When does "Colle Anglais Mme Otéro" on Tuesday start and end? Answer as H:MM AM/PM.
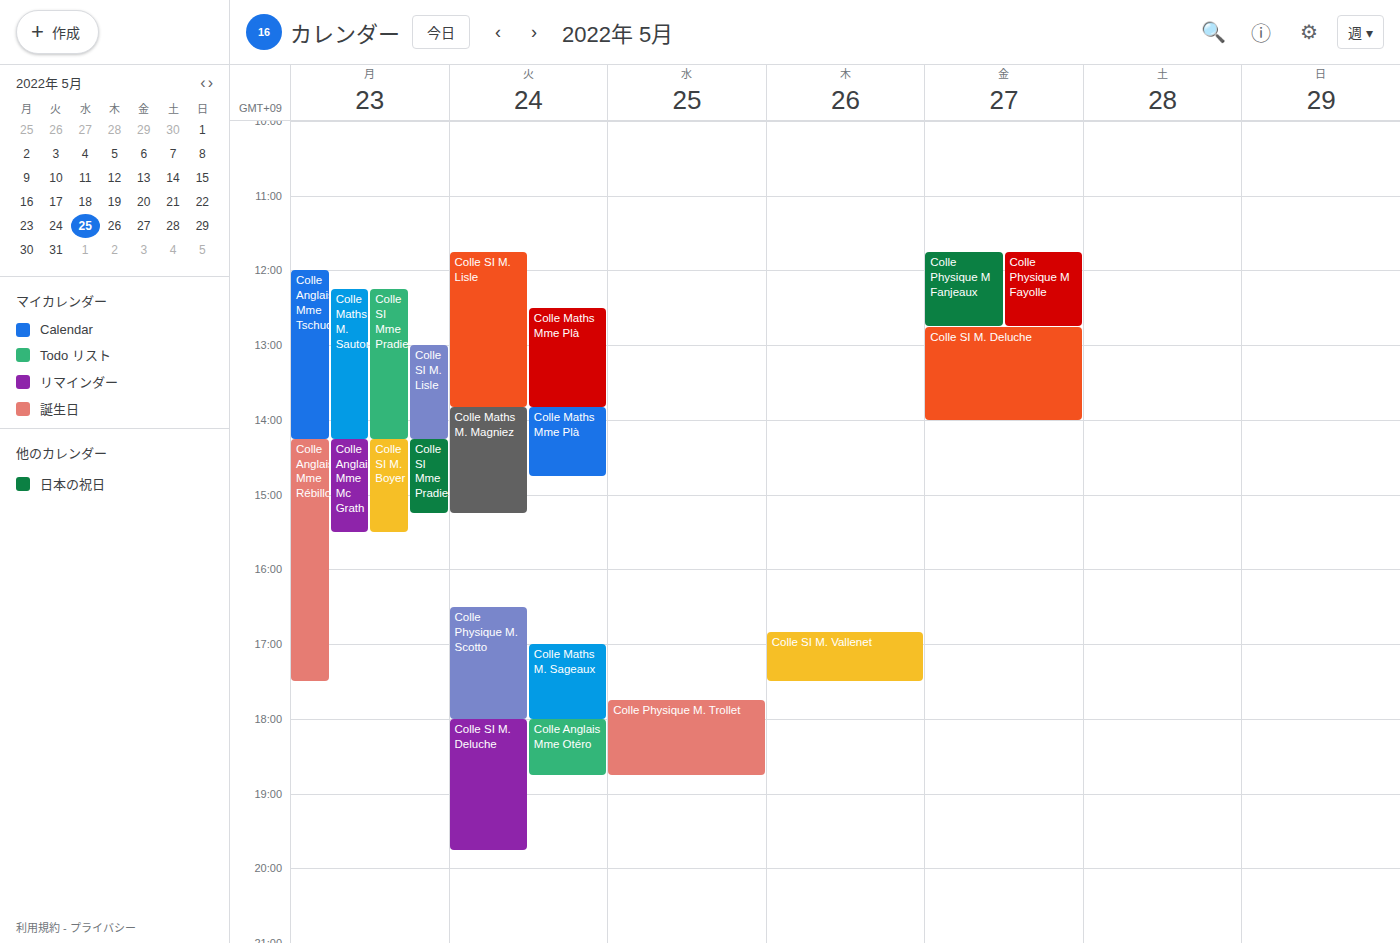
6:00 PM to 6:45 PM